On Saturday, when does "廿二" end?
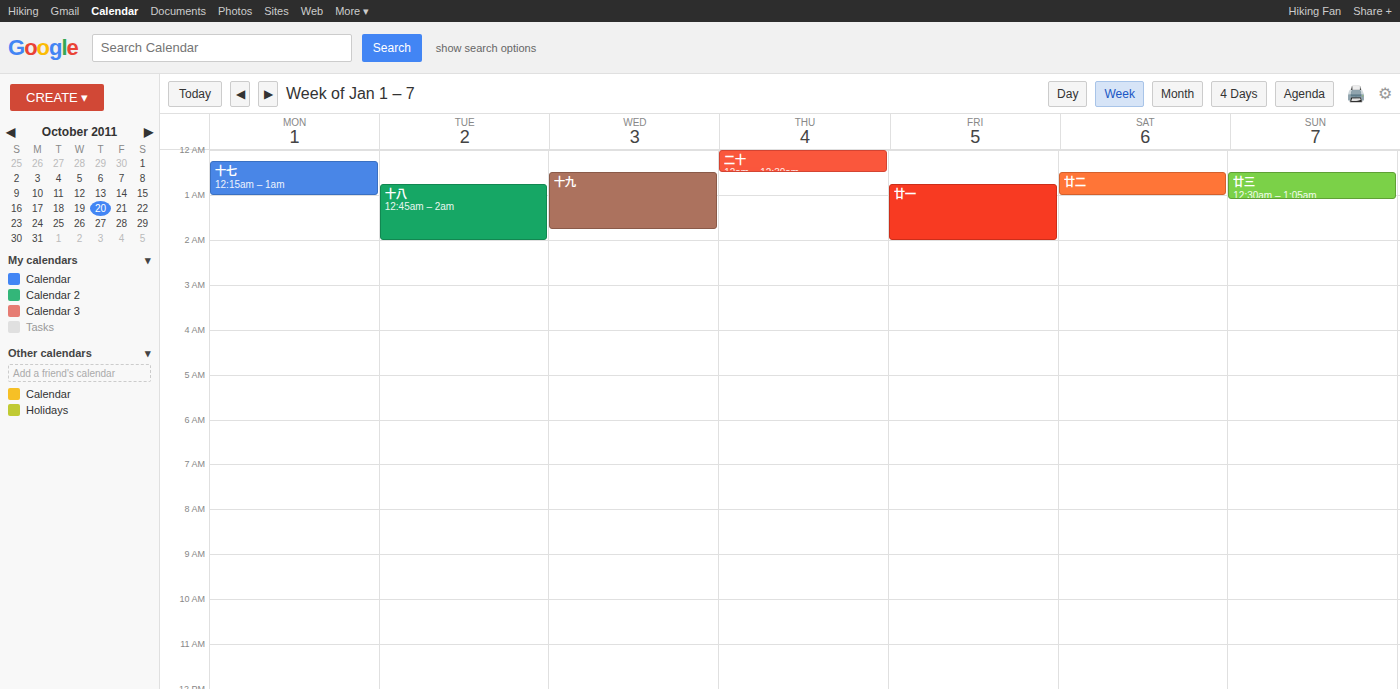
1:00 AM